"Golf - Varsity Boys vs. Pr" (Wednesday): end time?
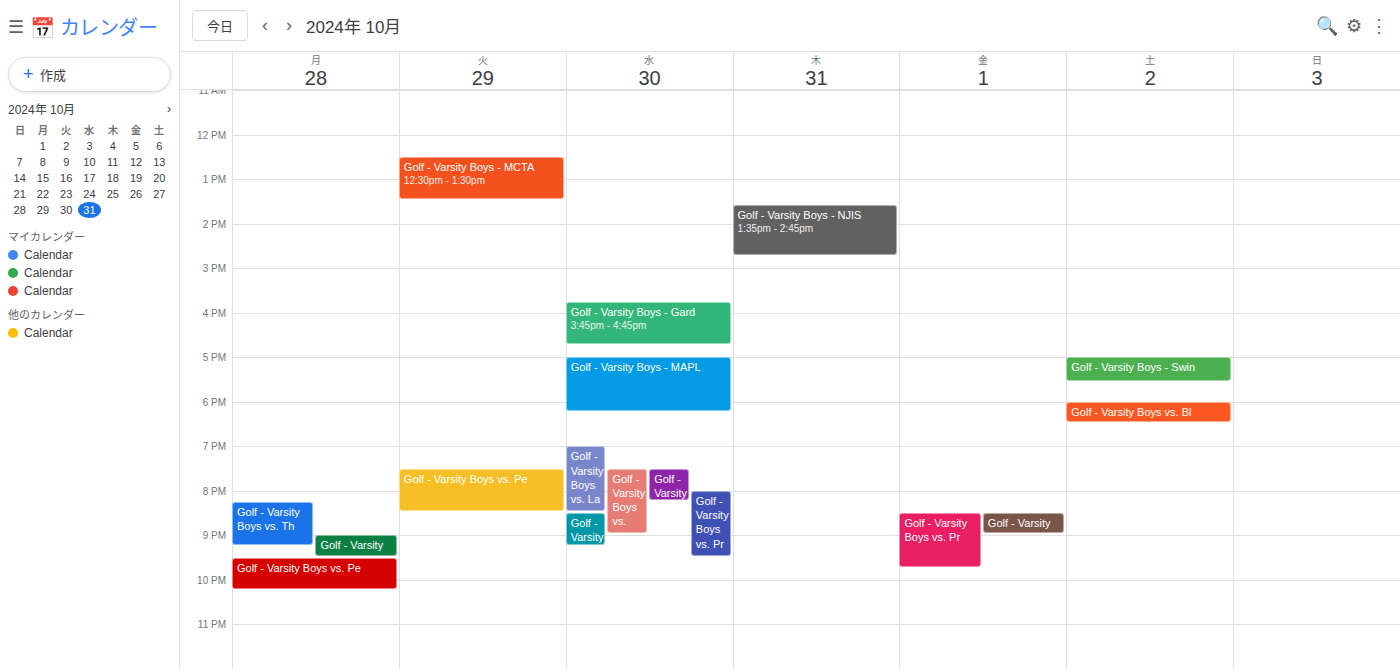
9:30 PM